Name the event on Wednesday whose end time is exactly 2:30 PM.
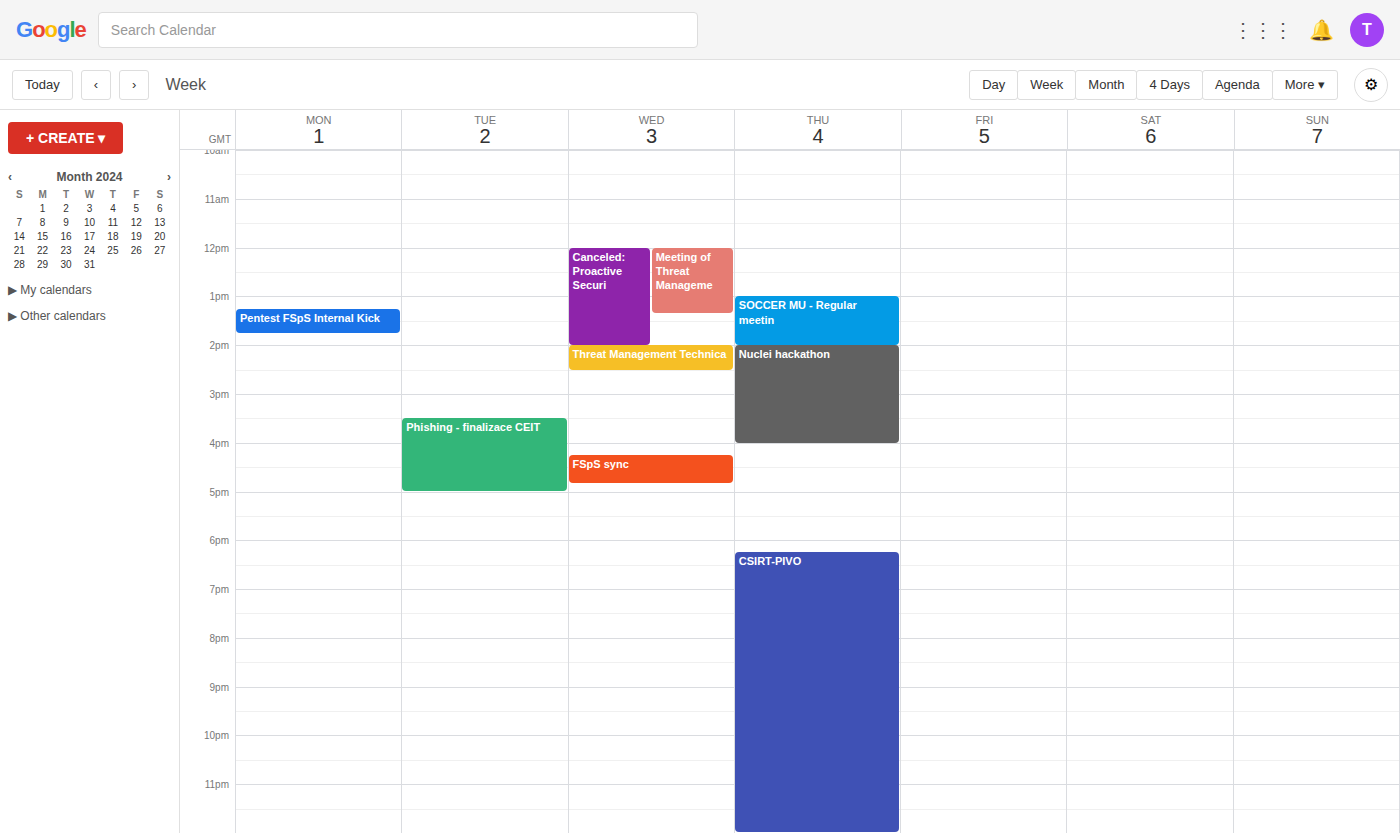
"Threat Management Technica"